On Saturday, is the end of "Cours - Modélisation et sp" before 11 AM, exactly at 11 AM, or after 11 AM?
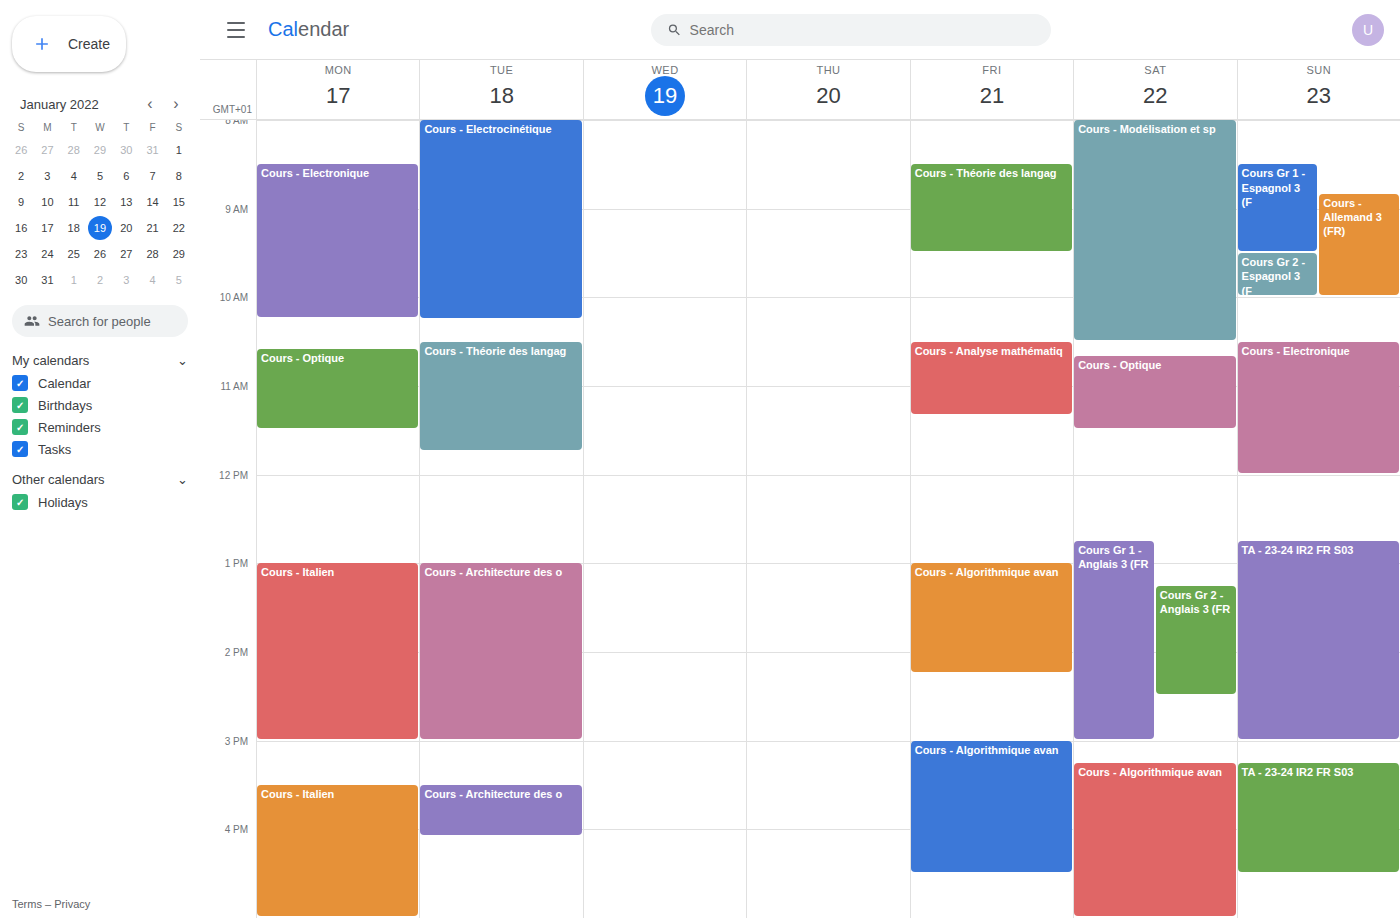
10:30 AM -- before 11 AM, 30 minutes above the 11 AM line.